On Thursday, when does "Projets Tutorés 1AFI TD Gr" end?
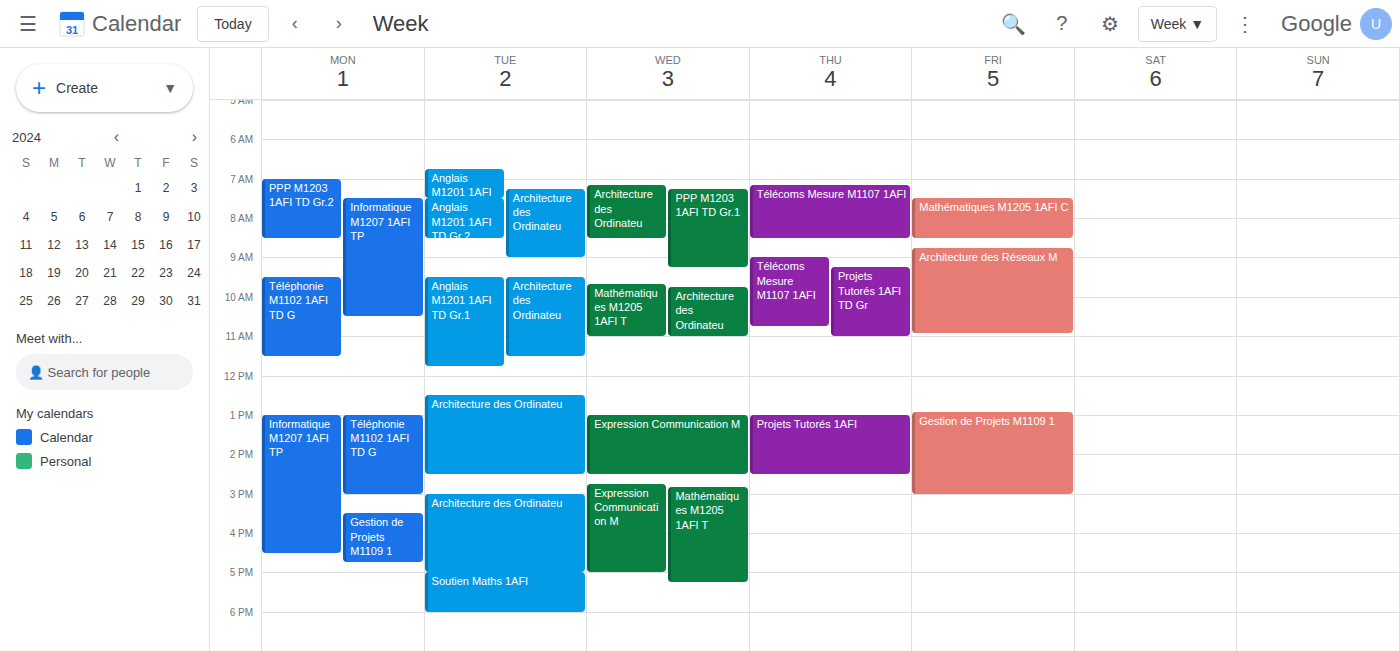
11:00 AM